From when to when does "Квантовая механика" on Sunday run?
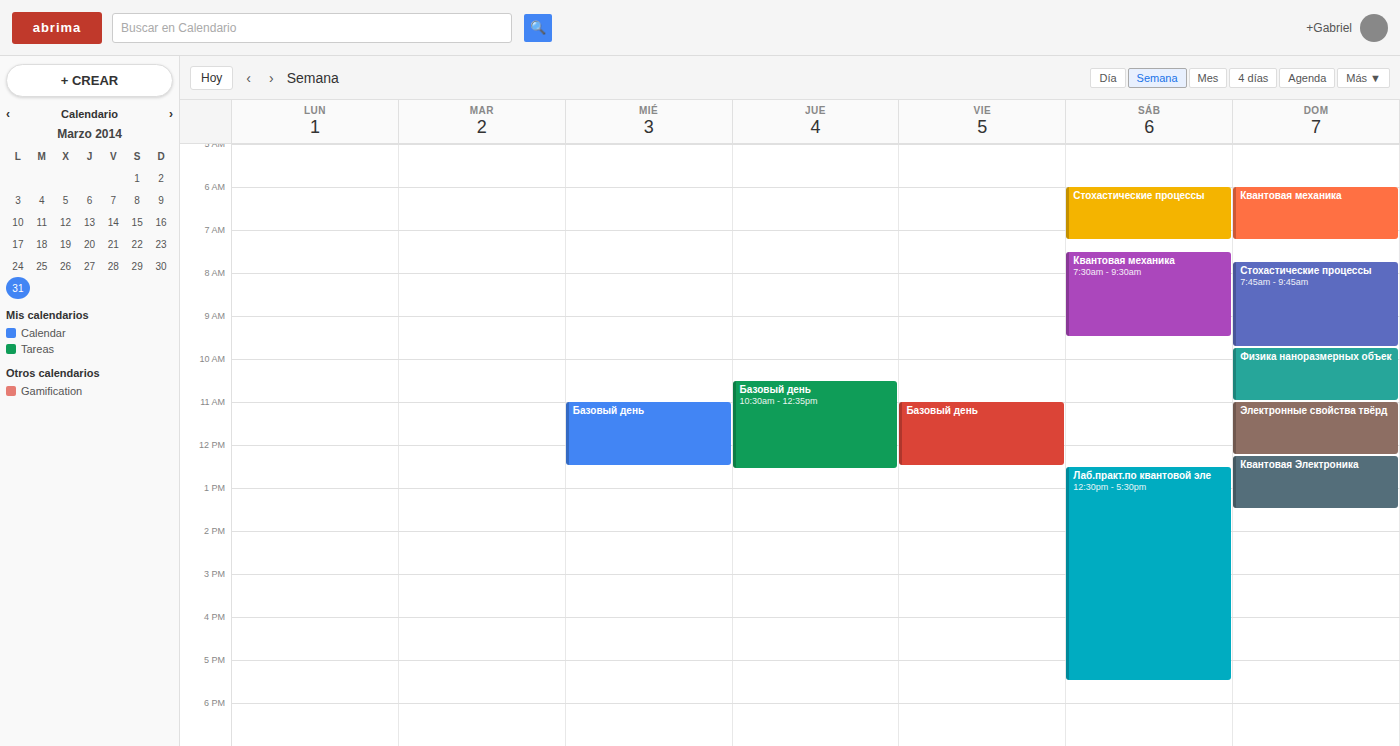
6:00 AM to 7:15 AM